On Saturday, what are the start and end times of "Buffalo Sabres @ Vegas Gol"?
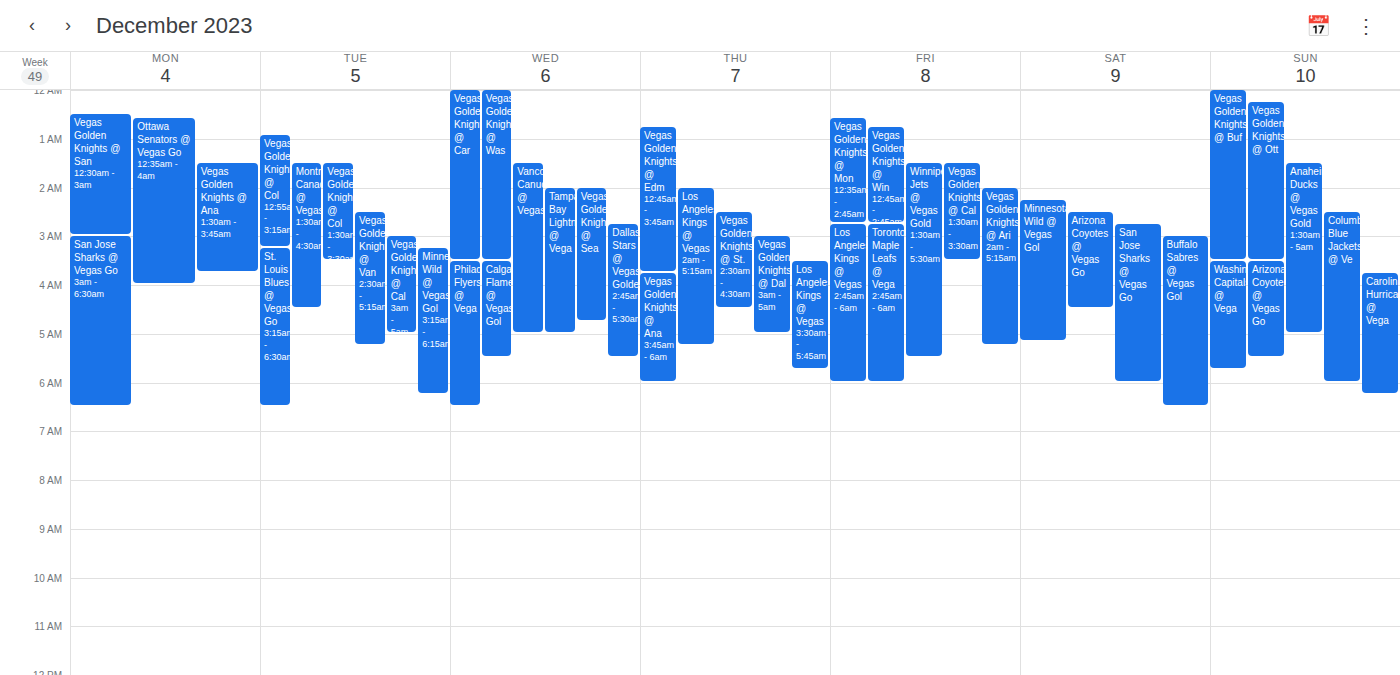
3:00 AM to 6:30 AM